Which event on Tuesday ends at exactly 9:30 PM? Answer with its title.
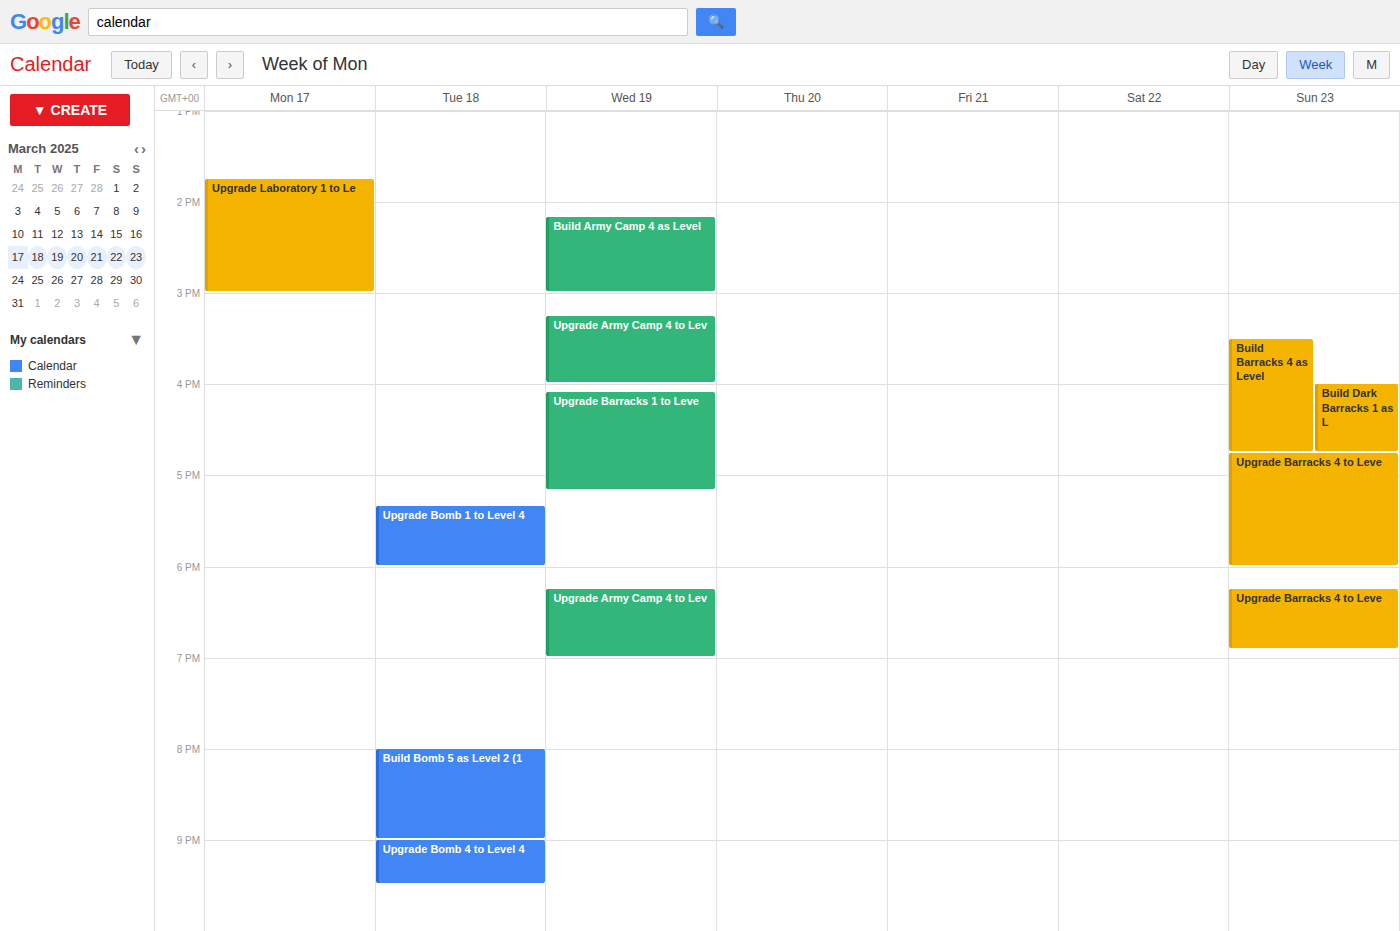
"Upgrade Bomb 4 to Level 4"